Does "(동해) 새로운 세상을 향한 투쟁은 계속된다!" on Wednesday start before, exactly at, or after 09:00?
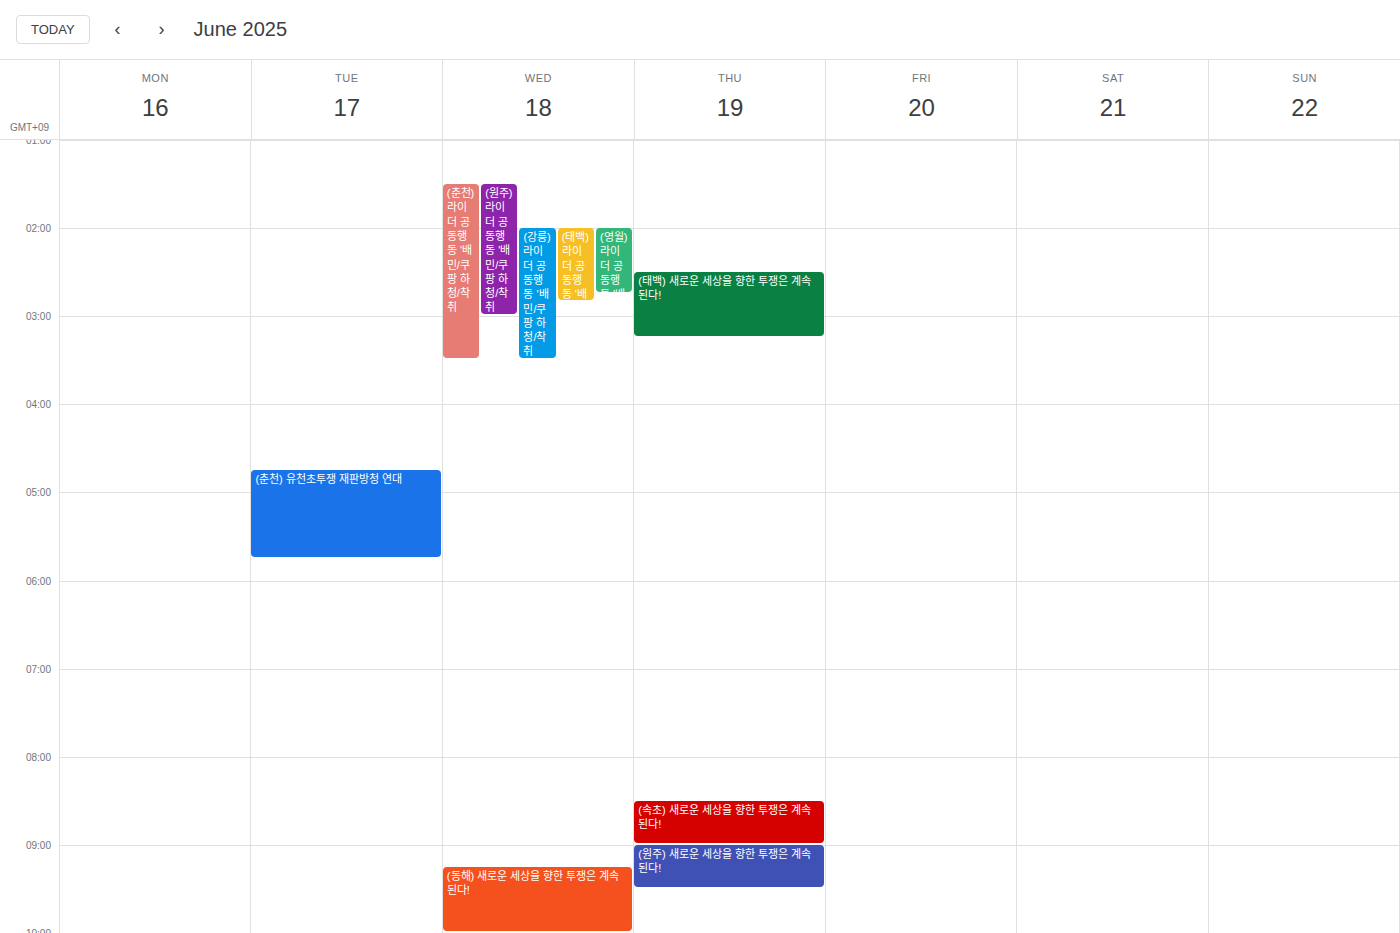
09:15 -- after 09:00, 15 minutes below the 09:00 line.